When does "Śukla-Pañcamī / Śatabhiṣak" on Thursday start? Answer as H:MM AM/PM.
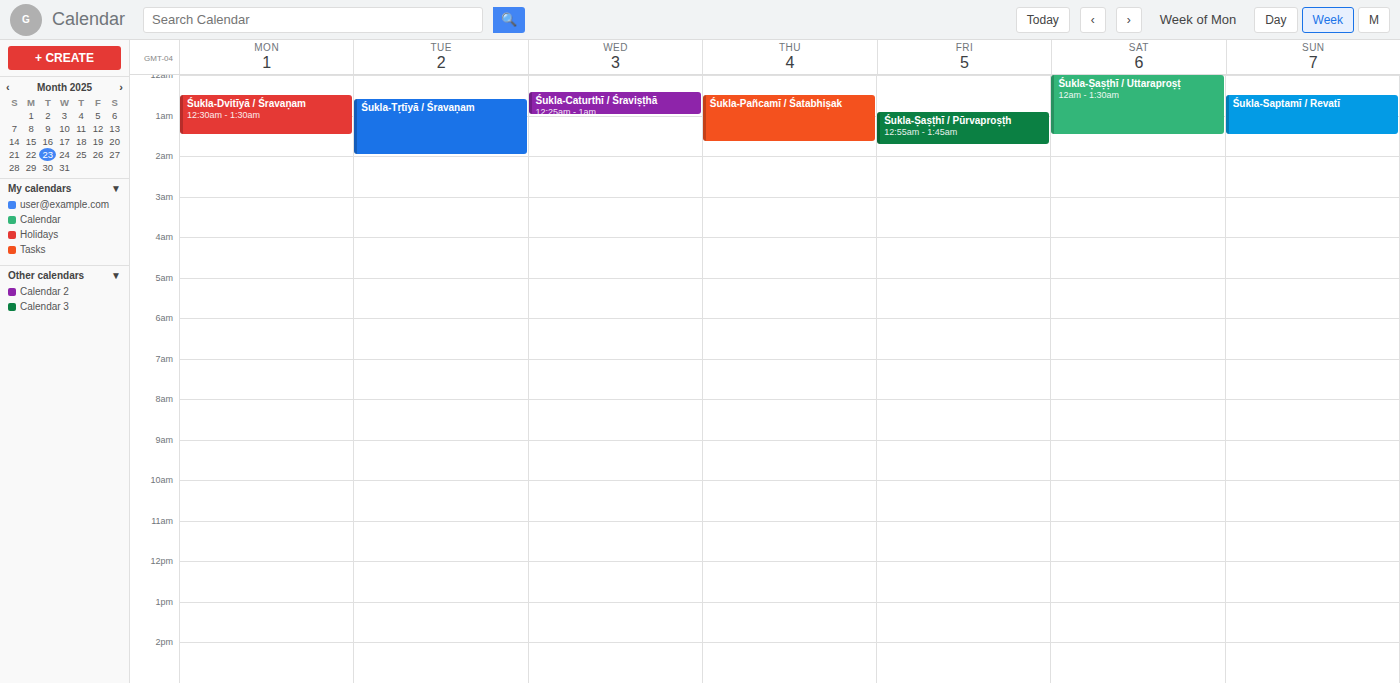
12:30 AM